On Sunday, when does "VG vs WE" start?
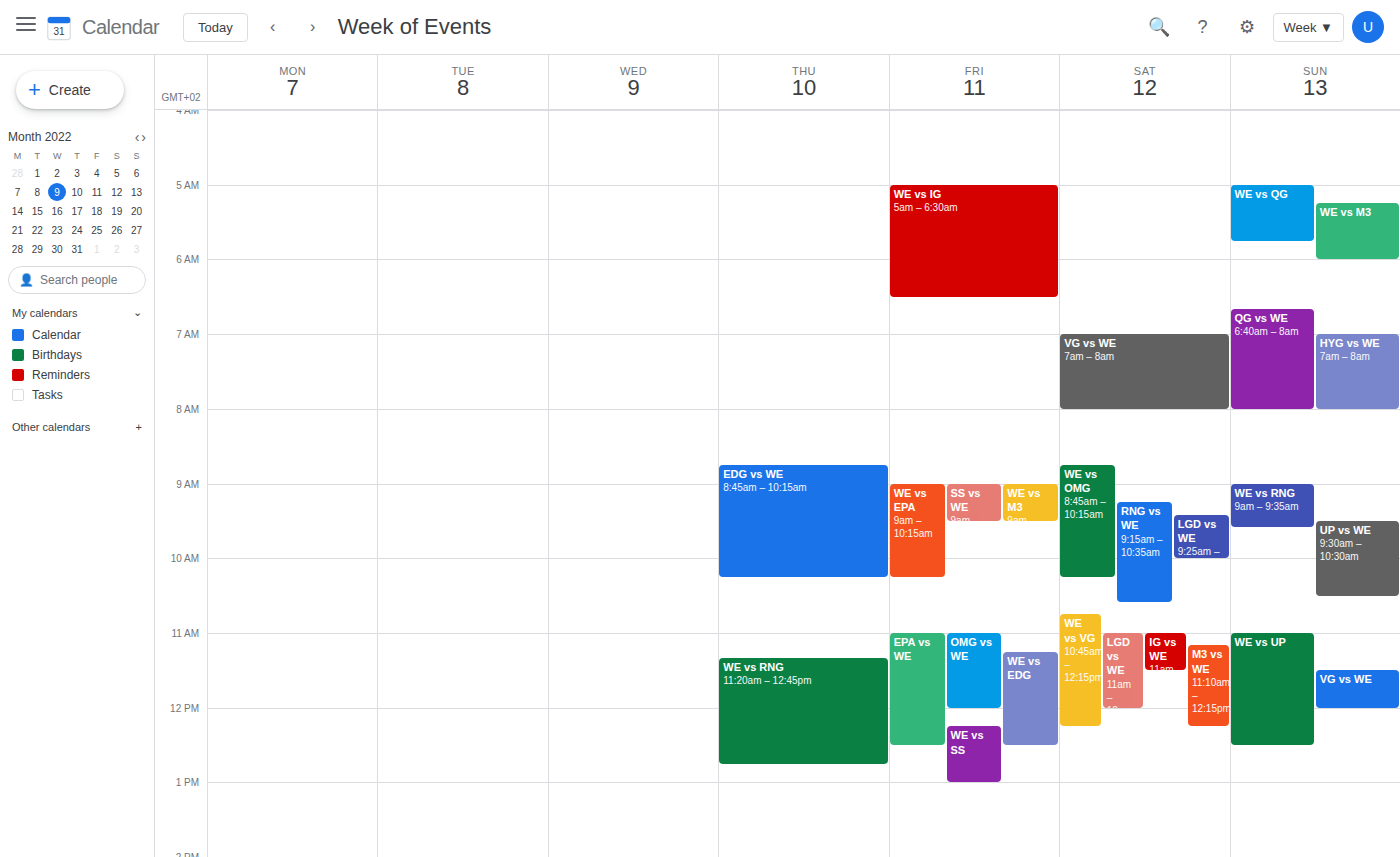
11:30 AM